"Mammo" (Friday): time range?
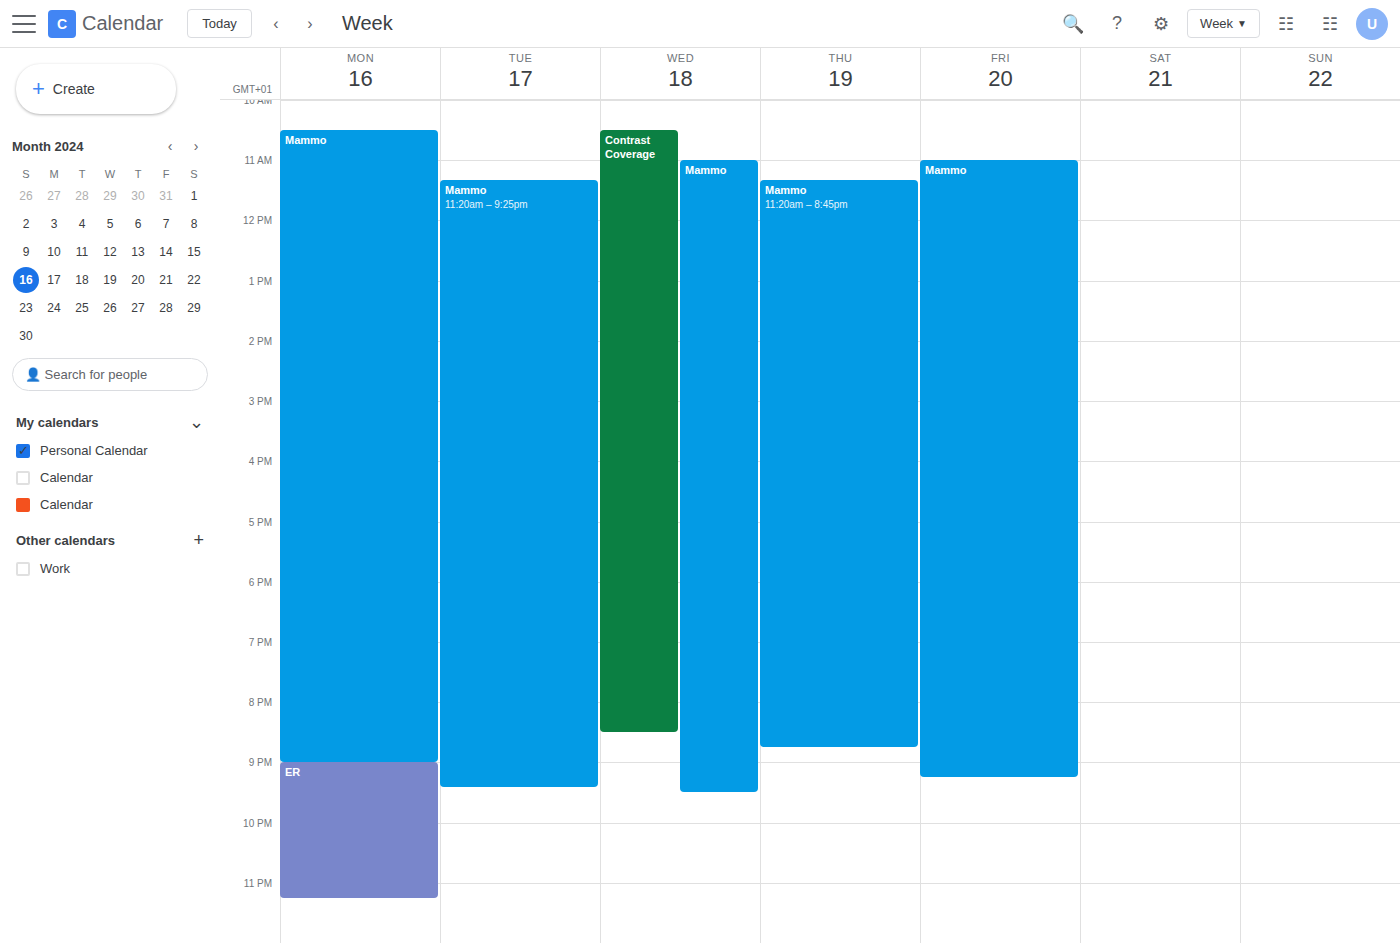
11:00 AM to 9:15 PM